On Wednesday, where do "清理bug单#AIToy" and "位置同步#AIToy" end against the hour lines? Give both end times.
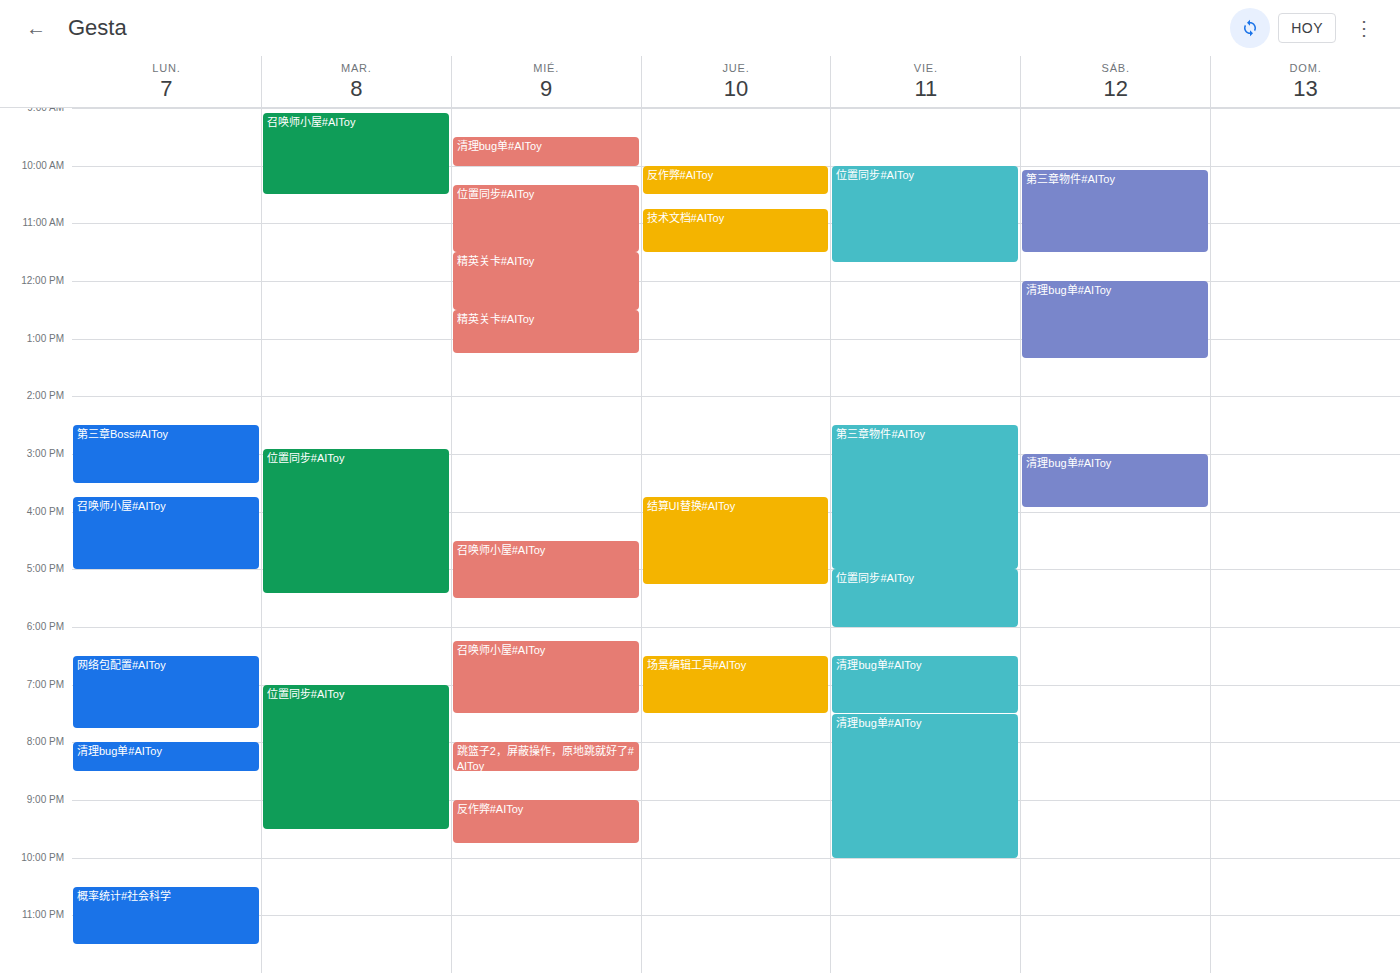
"清理bug单#AIToy": 10:00 AM, exactly on the 10 AM line. "位置同步#AIToy": 11:30 AM, halfway between the 11 AM and 12 PM lines.